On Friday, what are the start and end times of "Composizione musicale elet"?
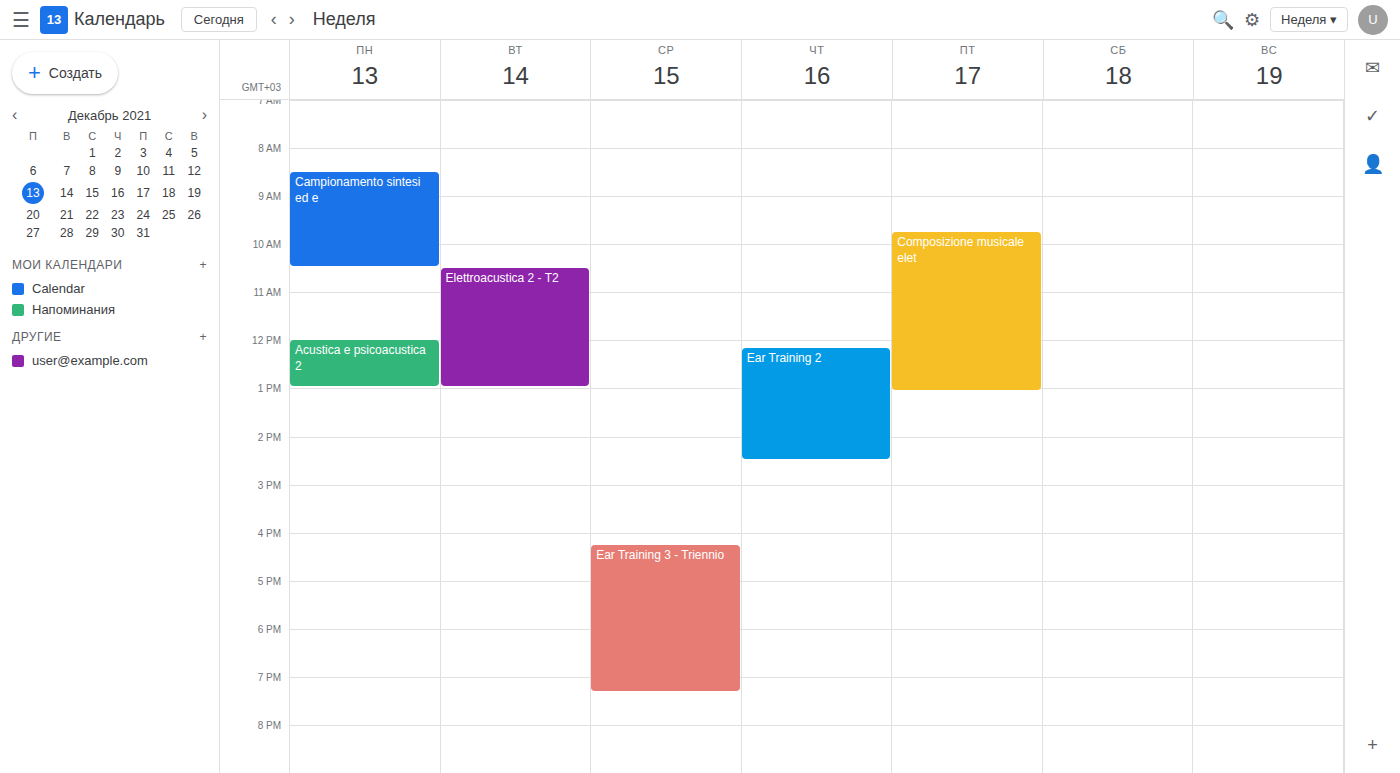
09:45 to 13:05